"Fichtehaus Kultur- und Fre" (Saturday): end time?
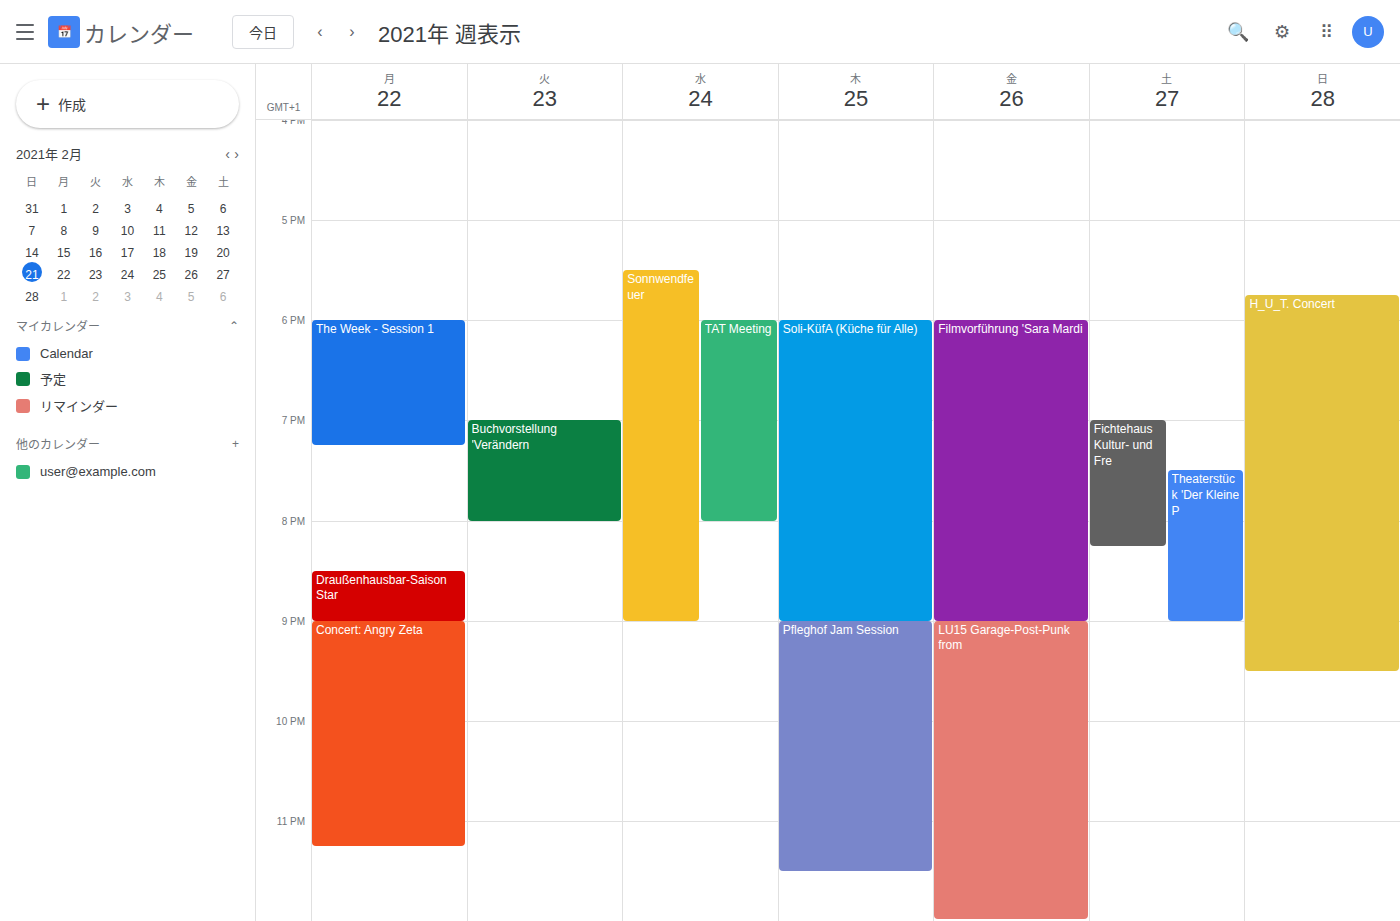
8:15 PM